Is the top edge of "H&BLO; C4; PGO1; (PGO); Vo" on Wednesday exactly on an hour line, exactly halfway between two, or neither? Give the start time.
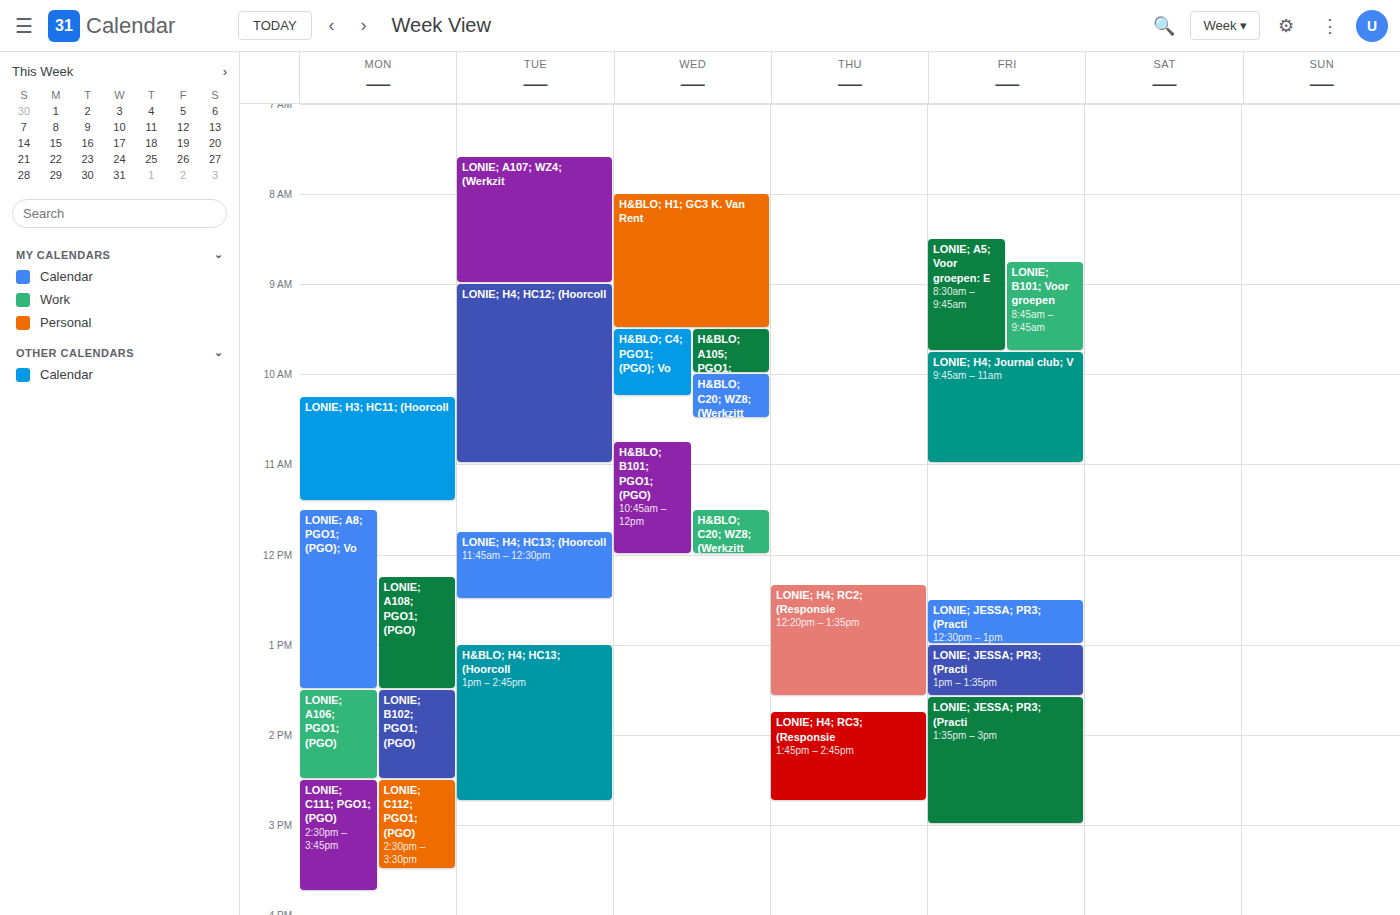
9:30 AM -- halfway between the 9 AM and 10 AM lines.